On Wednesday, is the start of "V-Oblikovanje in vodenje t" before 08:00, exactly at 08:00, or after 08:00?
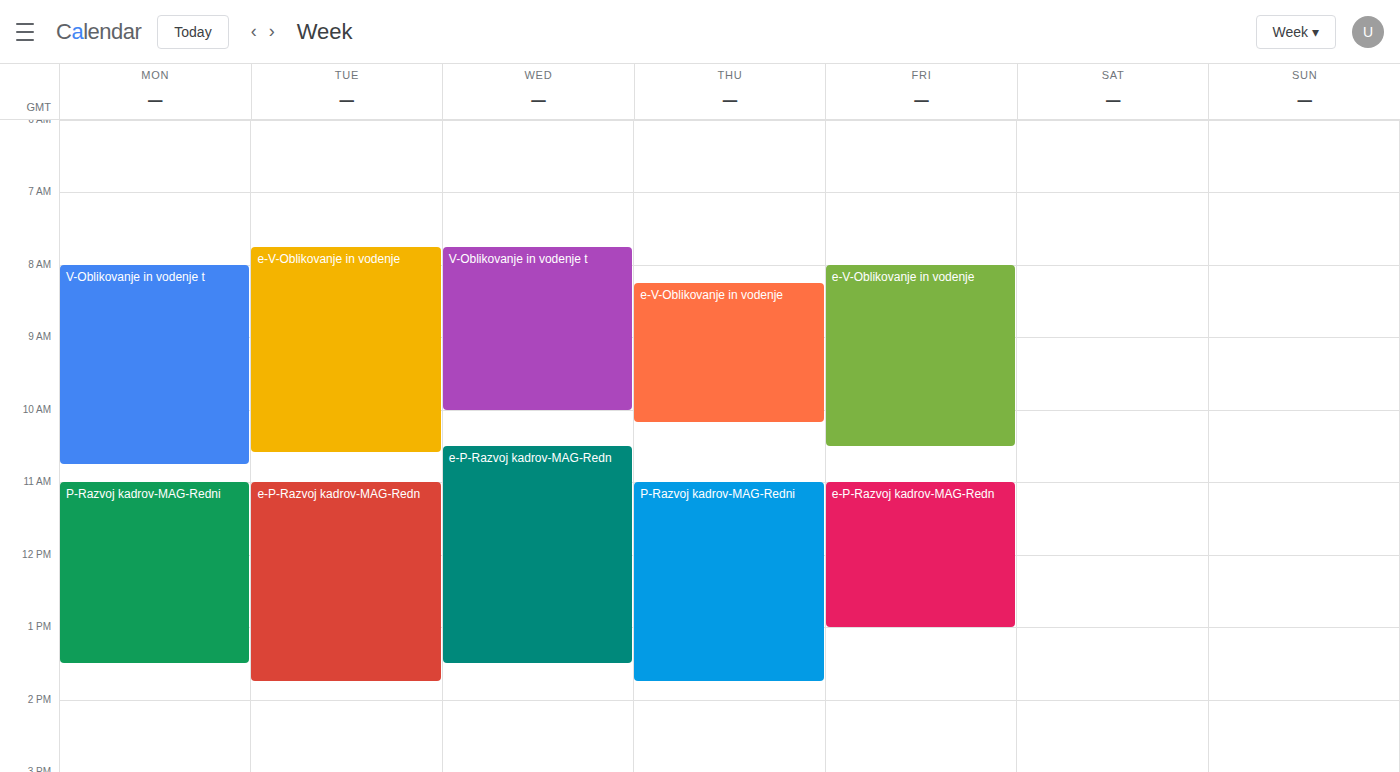
07:45 -- before 08:00, 15 minutes above the 08:00 line.